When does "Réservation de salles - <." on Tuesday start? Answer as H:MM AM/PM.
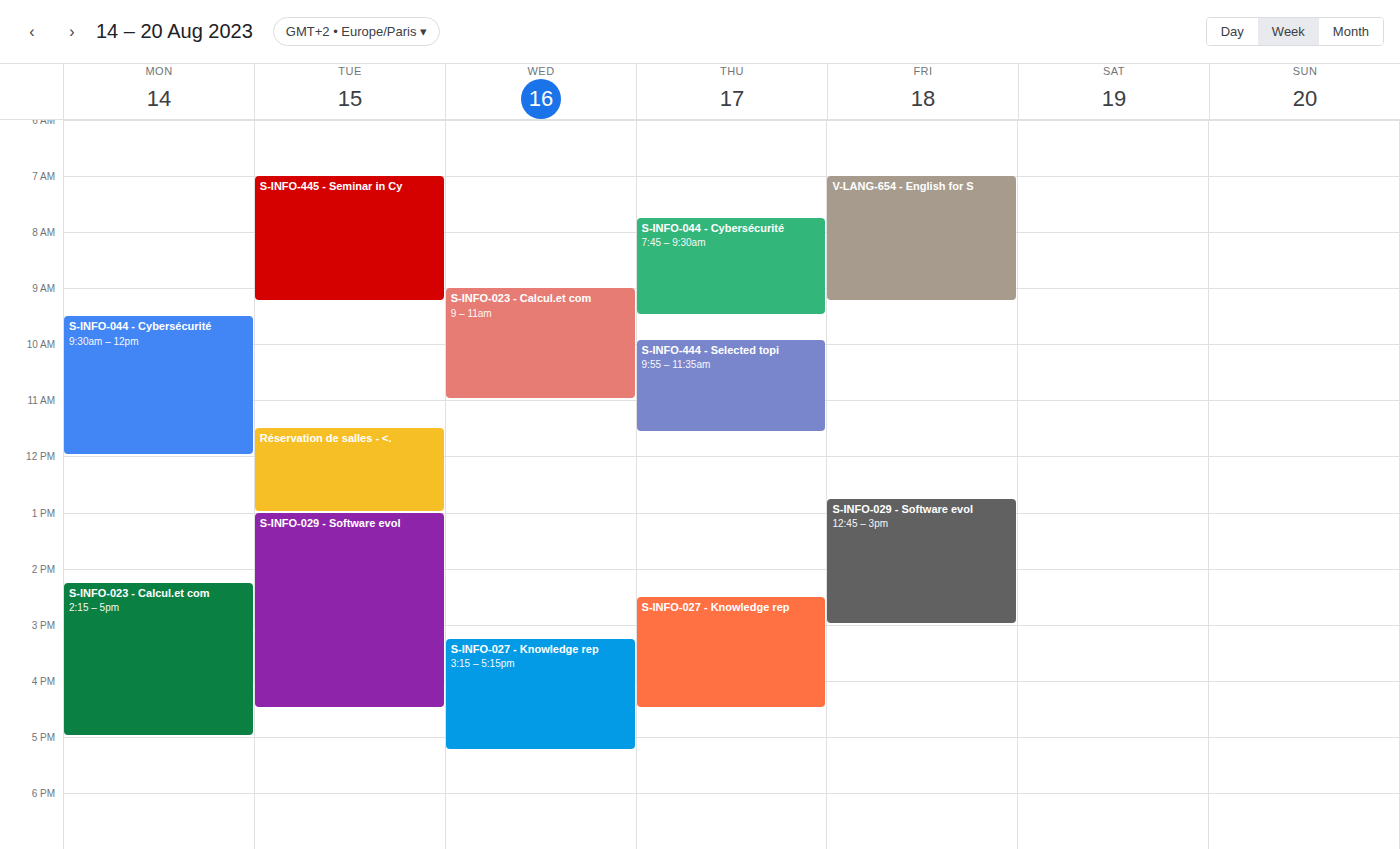
11:30 AM